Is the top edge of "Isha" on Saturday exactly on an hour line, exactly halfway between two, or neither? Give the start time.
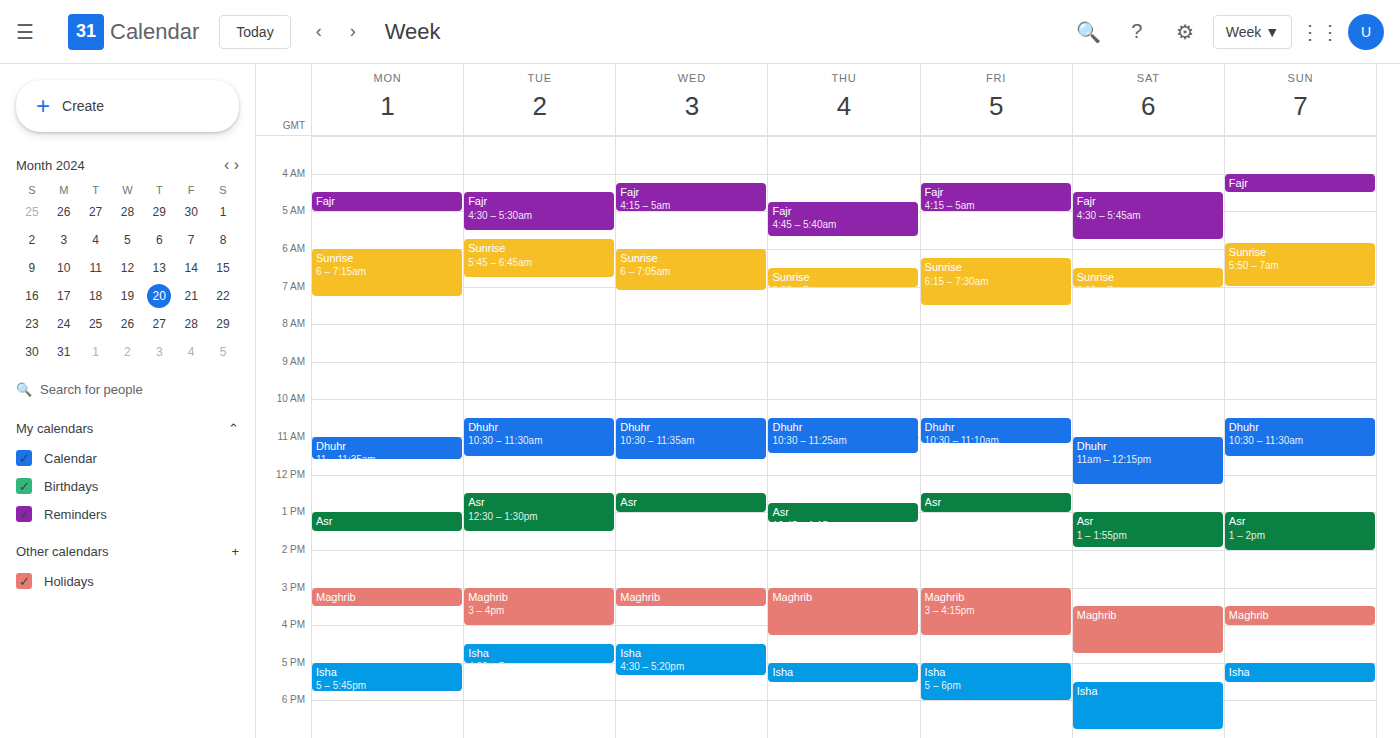
5:30 PM -- halfway between the 5 PM and 6 PM lines.